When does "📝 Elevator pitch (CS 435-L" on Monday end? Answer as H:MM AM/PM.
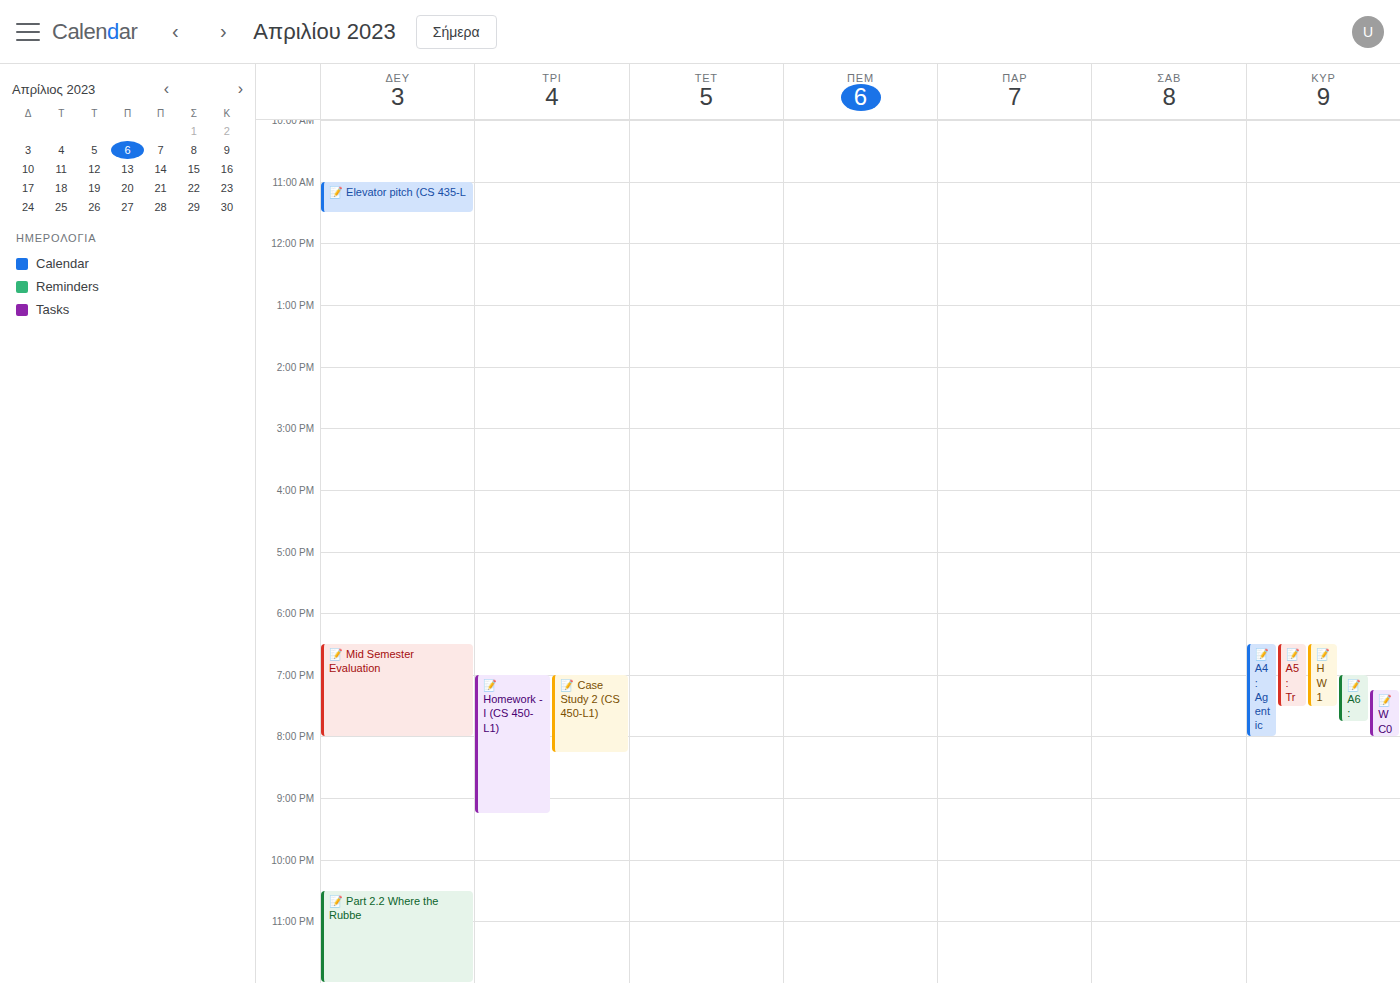
11:30 AM